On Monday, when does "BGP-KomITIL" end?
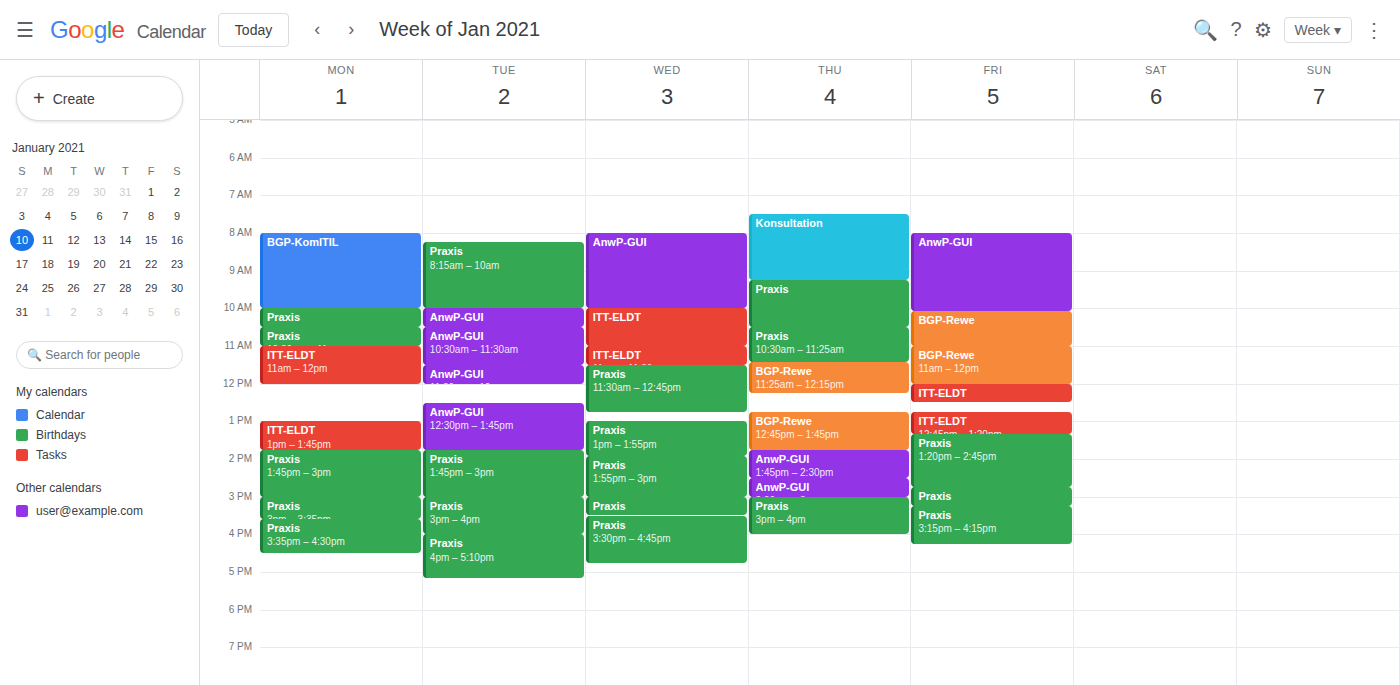
10:00 AM